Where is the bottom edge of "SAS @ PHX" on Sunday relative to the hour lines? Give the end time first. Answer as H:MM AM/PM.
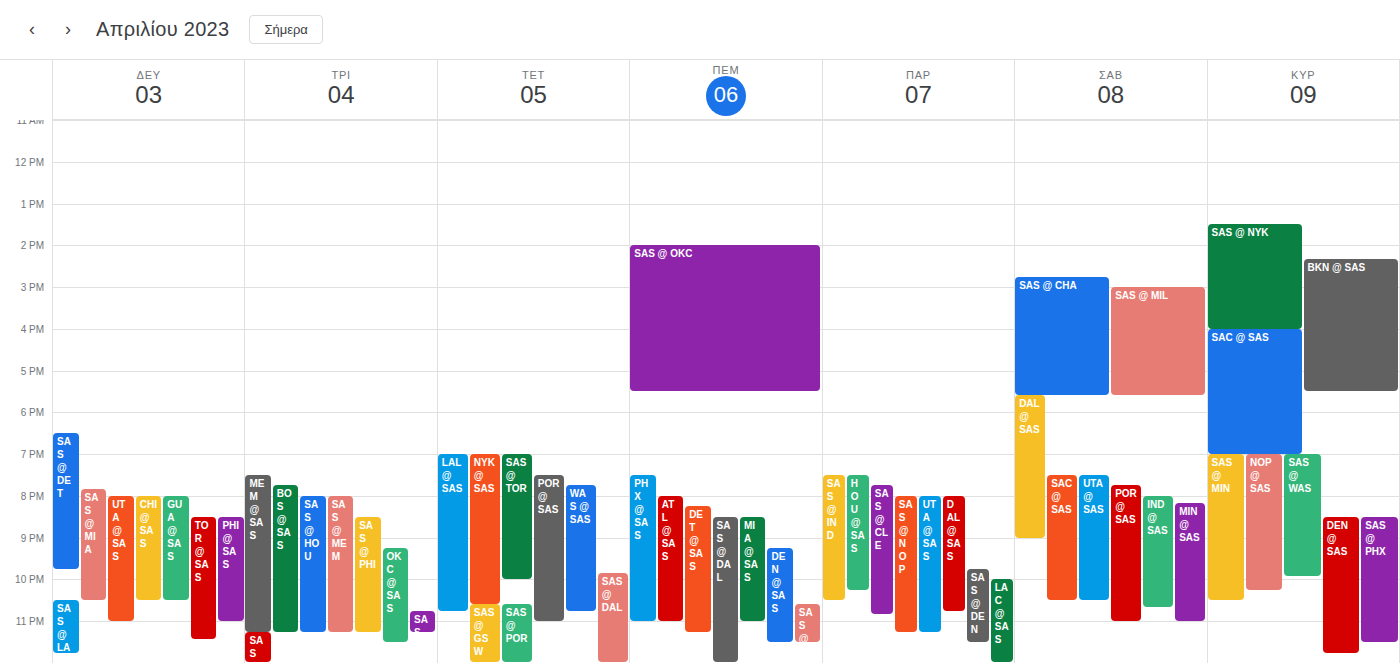
11:30 PM -- halfway between the 11 PM and 12 AM lines.